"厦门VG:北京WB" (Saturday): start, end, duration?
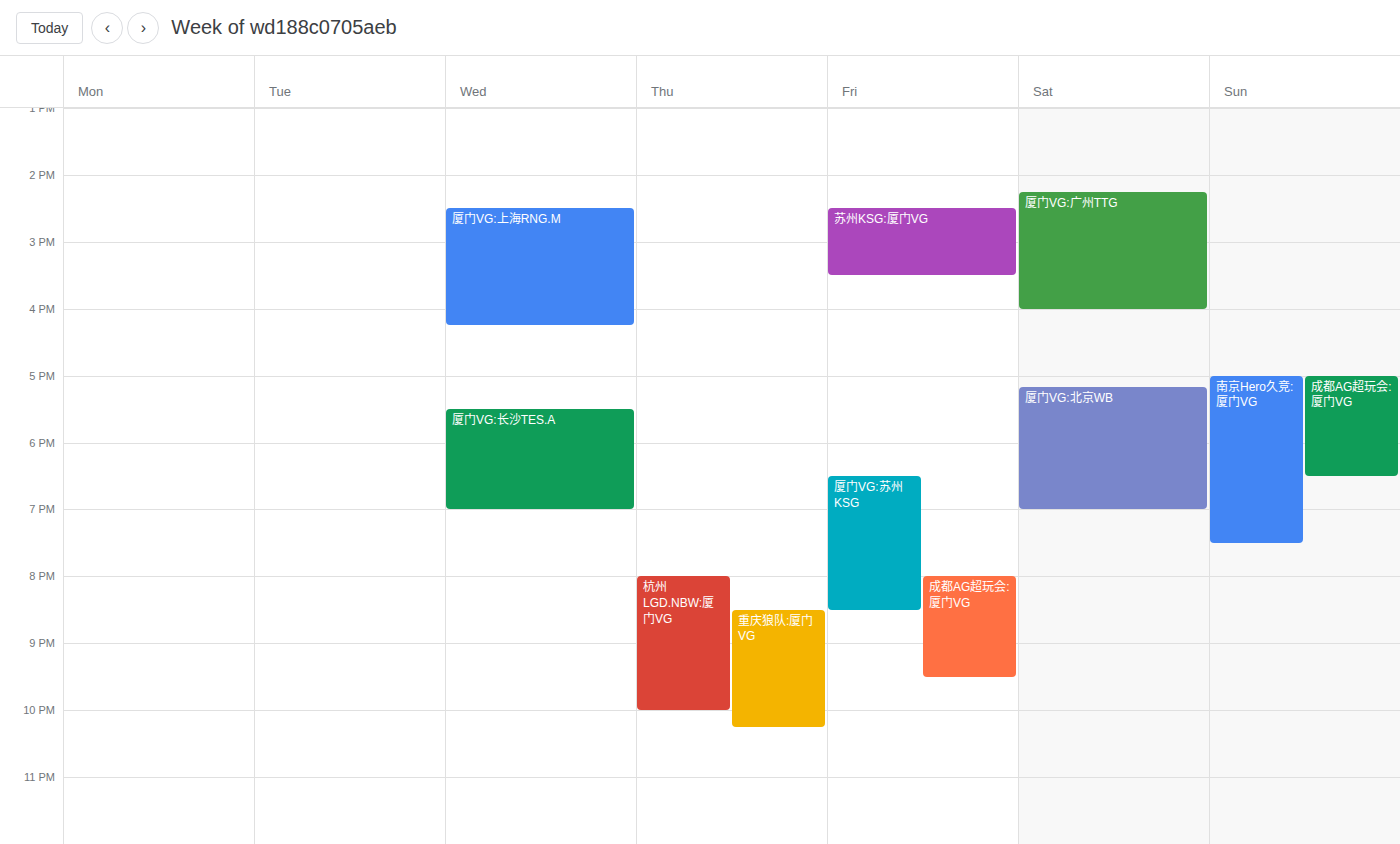
5:10 PM to 7:00 PM, 1 hour 50 minutes